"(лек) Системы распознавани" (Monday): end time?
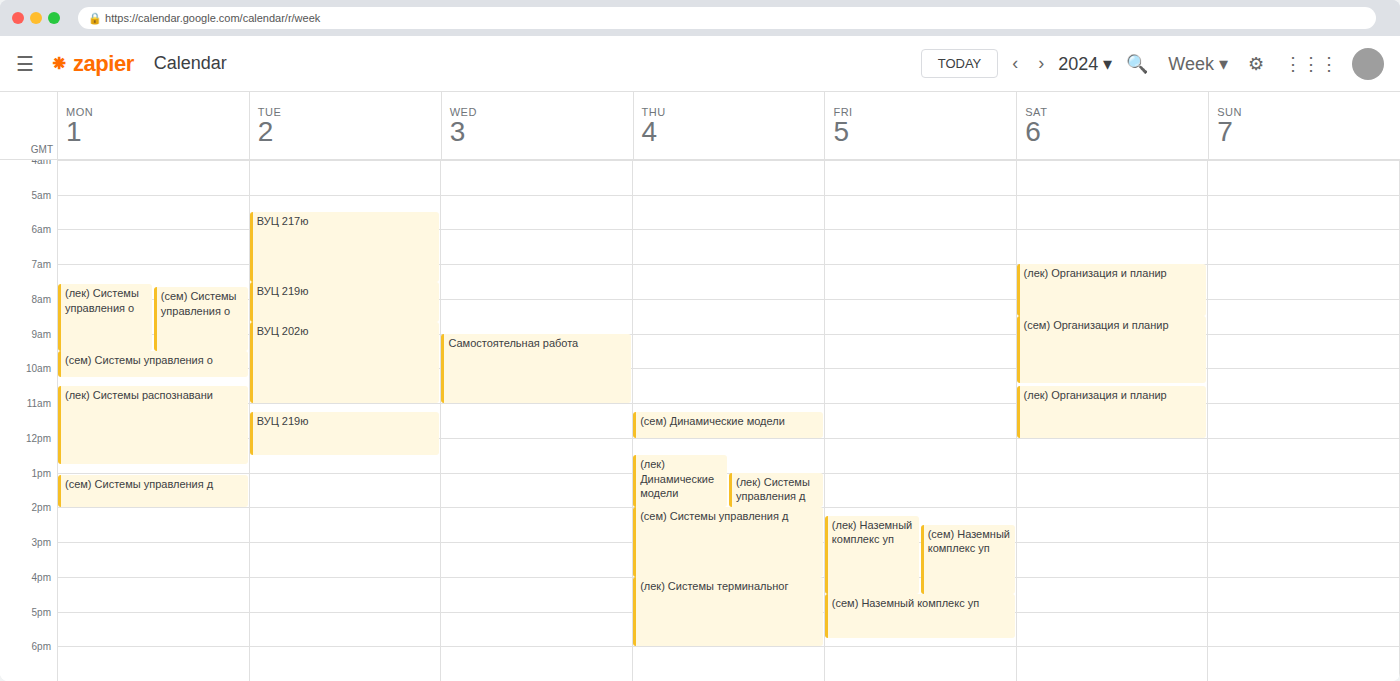
12:45 PM